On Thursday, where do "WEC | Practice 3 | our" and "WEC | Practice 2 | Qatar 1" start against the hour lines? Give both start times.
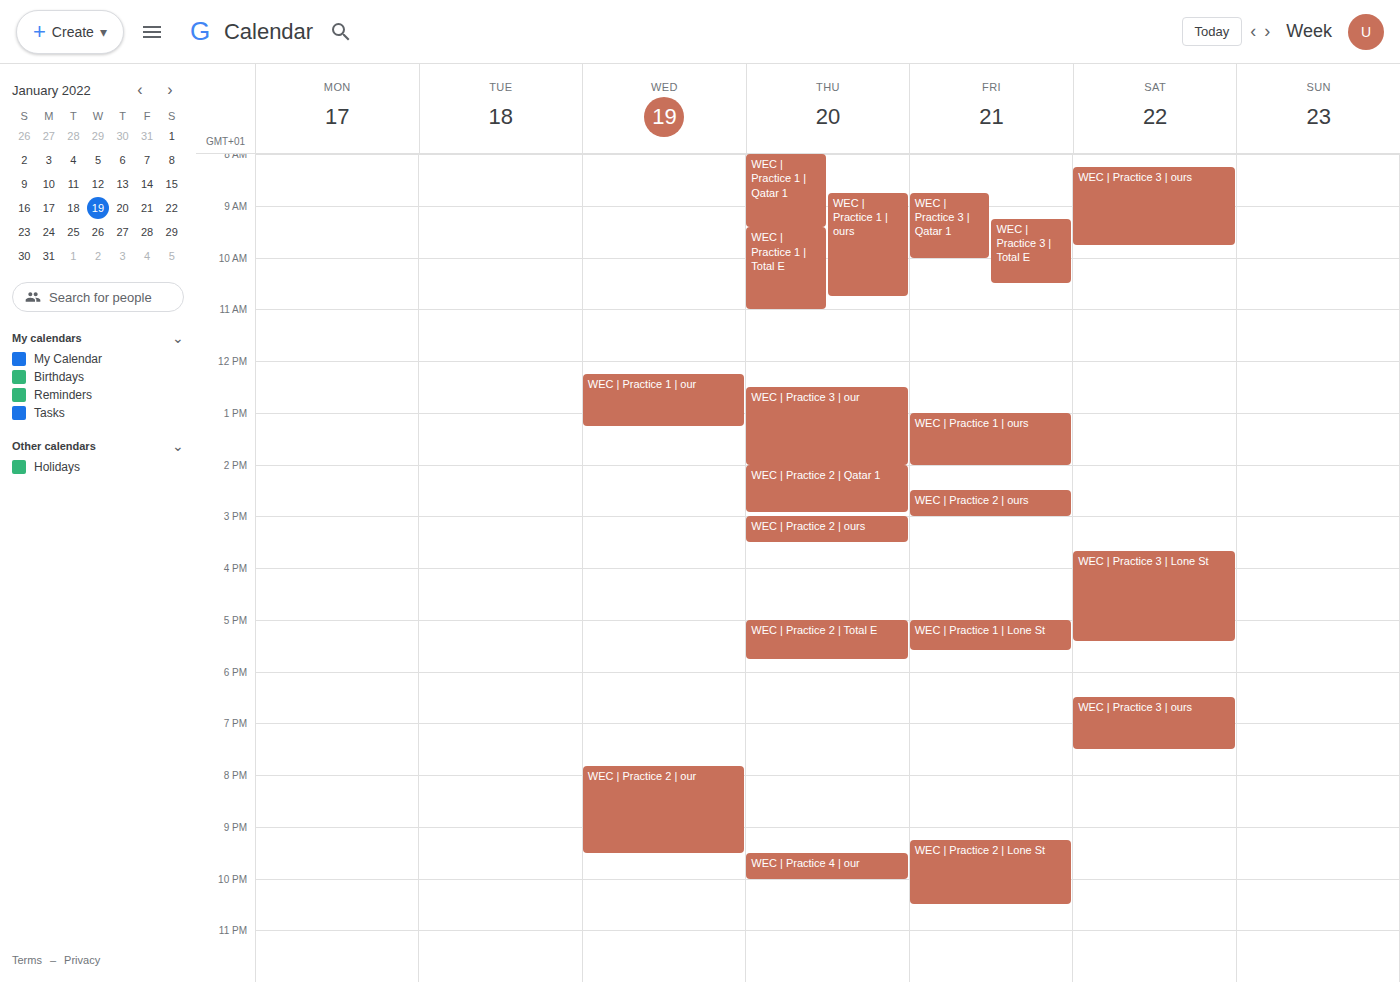
"WEC | Practice 3 | our": 12:30 PM, halfway between the 12 PM and 1 PM lines. "WEC | Practice 2 | Qatar 1": 2:00 PM, exactly on the 2 PM line.